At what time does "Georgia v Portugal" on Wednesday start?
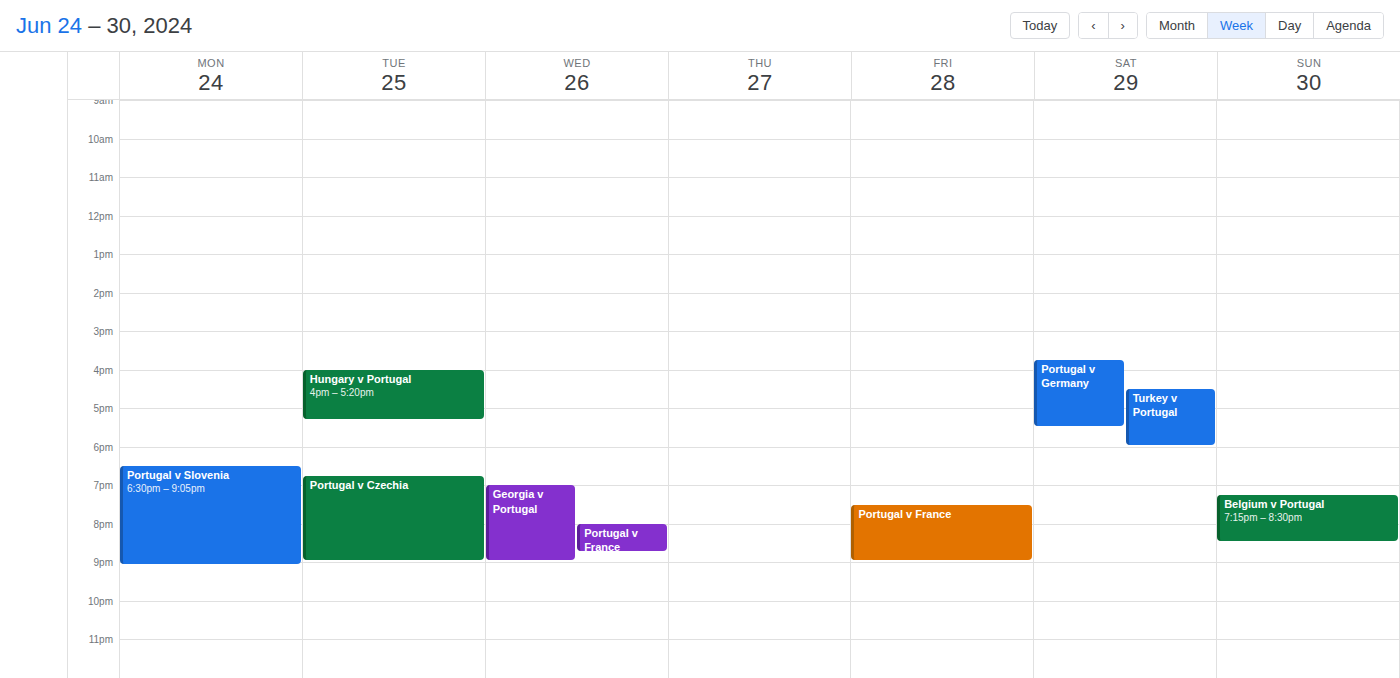
7:00 PM